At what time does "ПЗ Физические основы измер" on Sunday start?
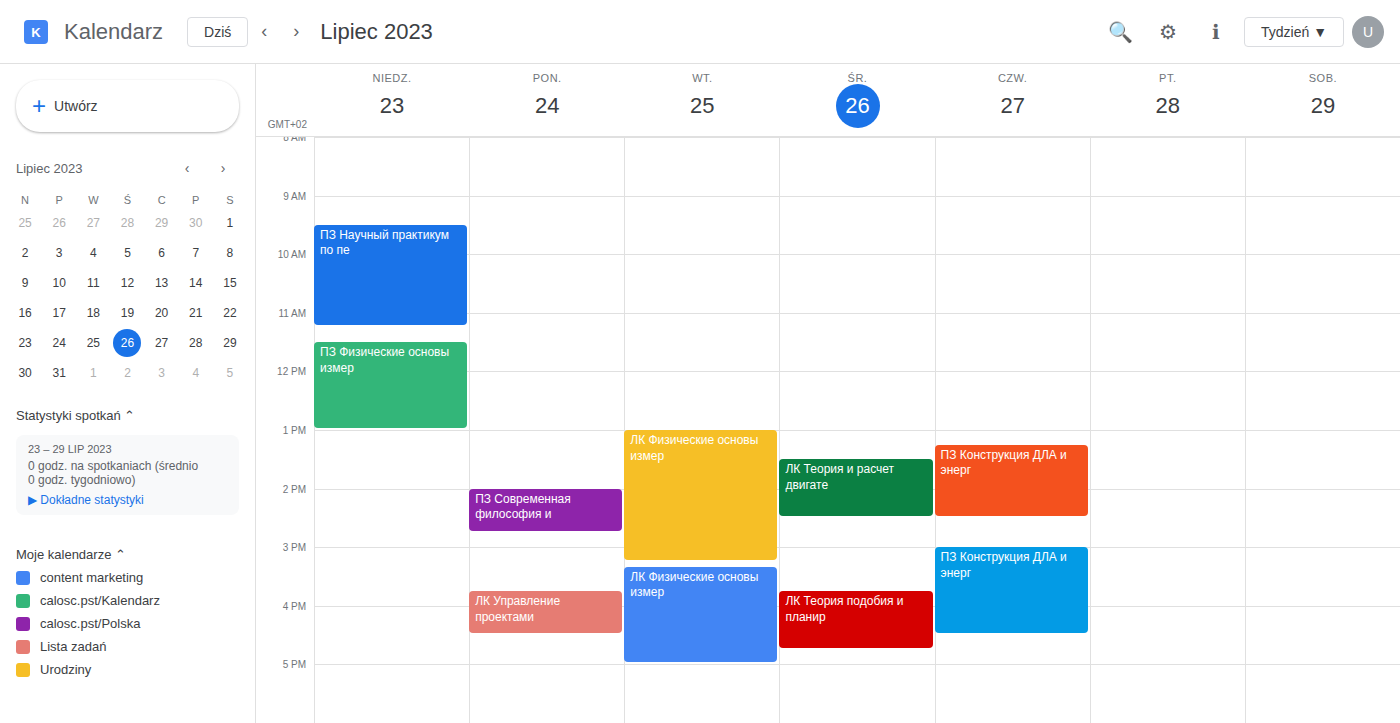
11:30 AM